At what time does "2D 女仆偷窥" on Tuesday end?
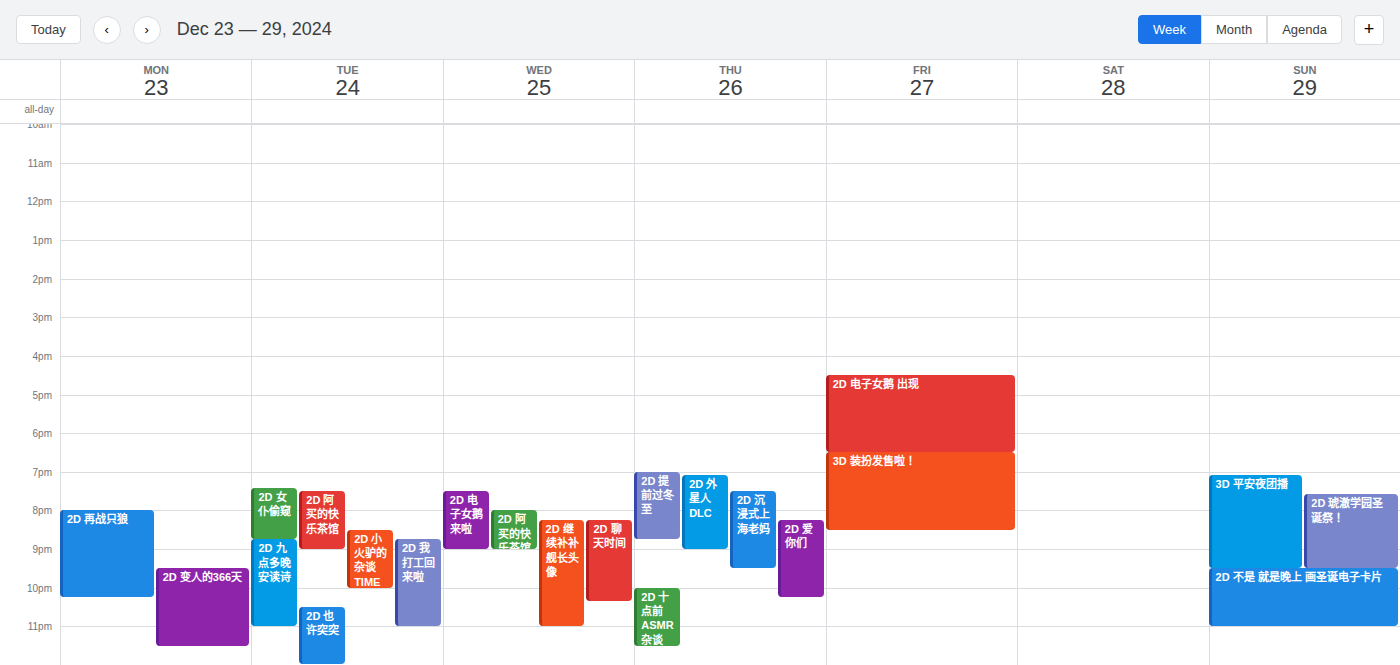
8:45 PM